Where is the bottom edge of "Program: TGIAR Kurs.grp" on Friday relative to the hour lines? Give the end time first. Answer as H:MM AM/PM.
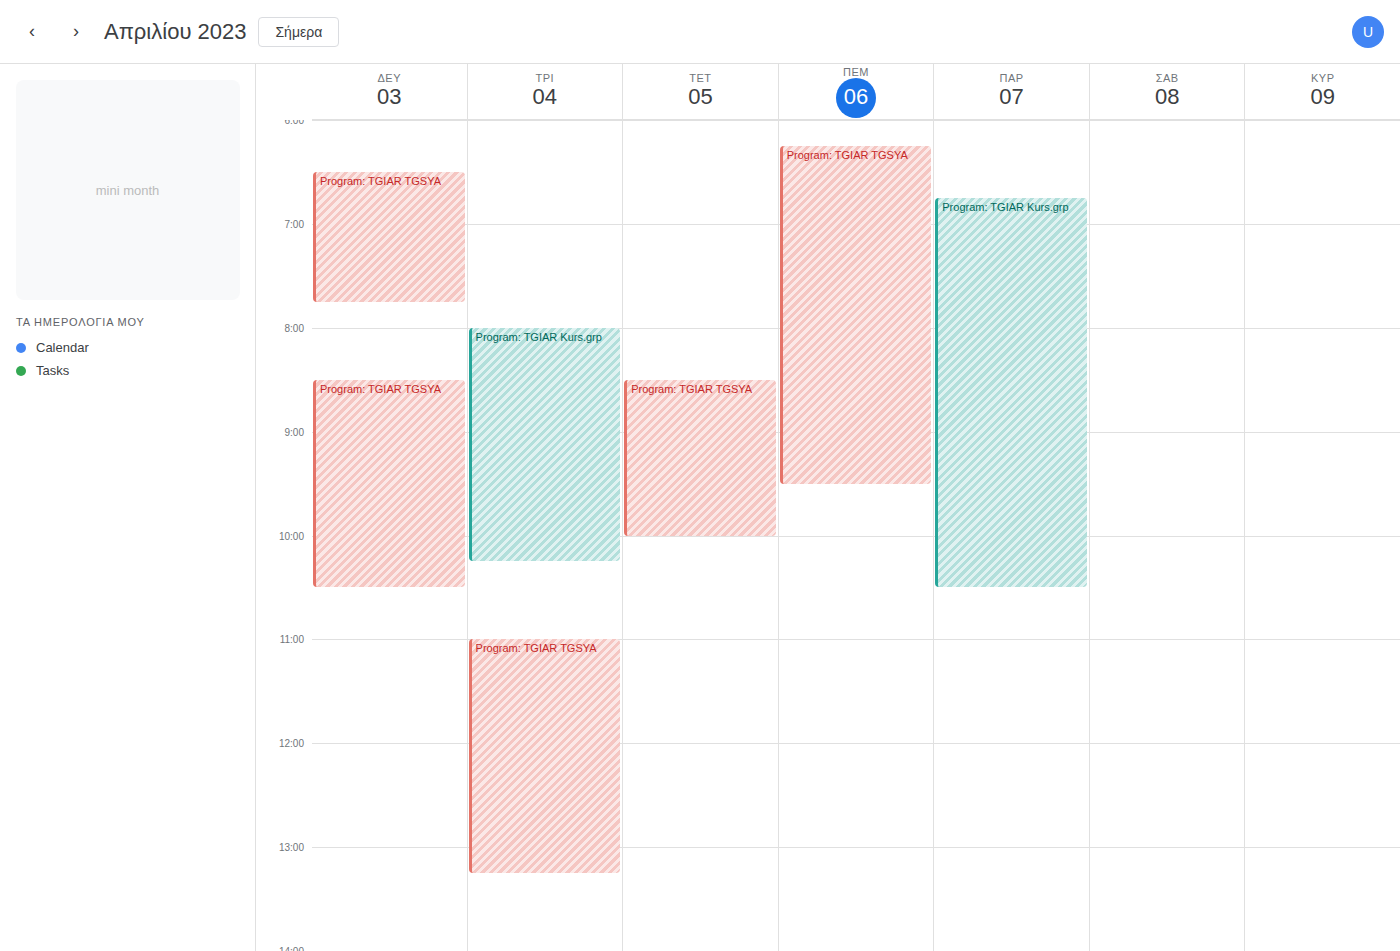
10:30 AM -- halfway between the 10 AM and 11 AM lines.